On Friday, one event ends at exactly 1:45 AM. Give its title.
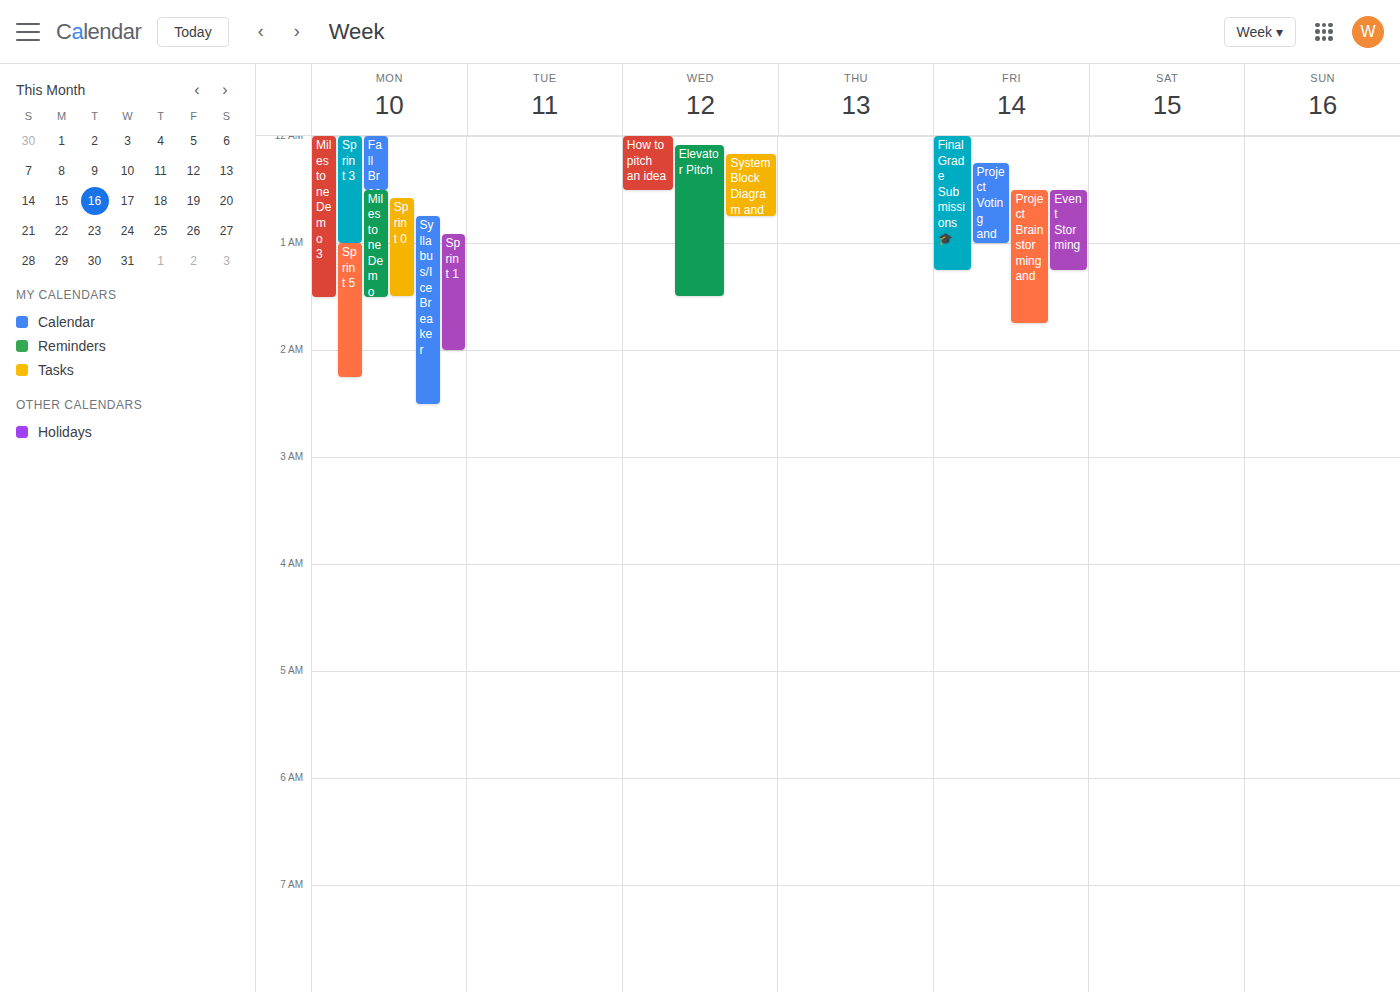
"Project Brainstorming and"